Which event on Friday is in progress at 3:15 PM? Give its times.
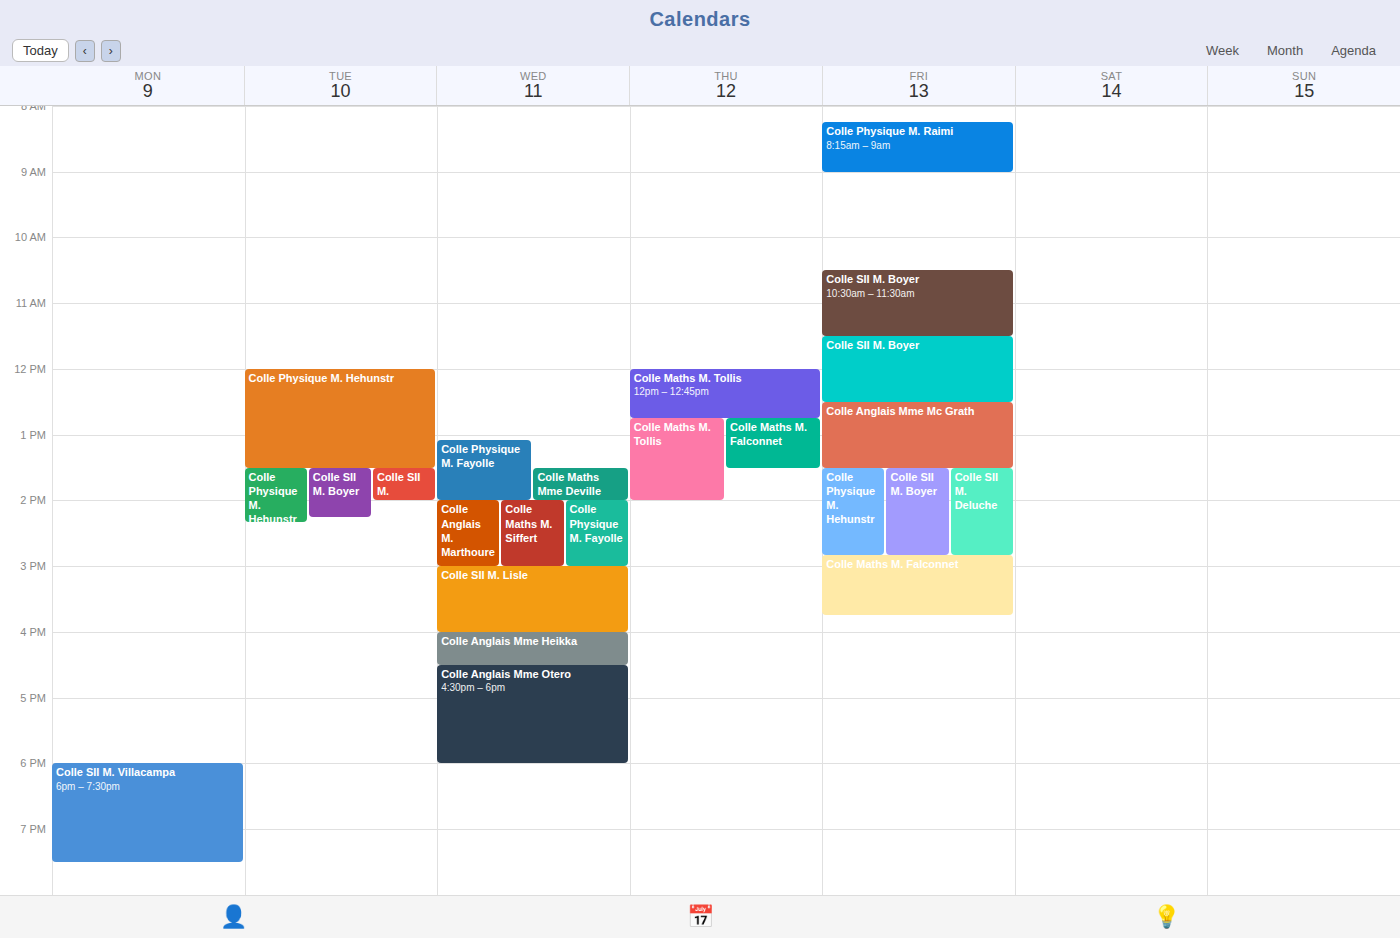
"Colle Maths M. Falconnet", 2:50 PM to 3:45 PM